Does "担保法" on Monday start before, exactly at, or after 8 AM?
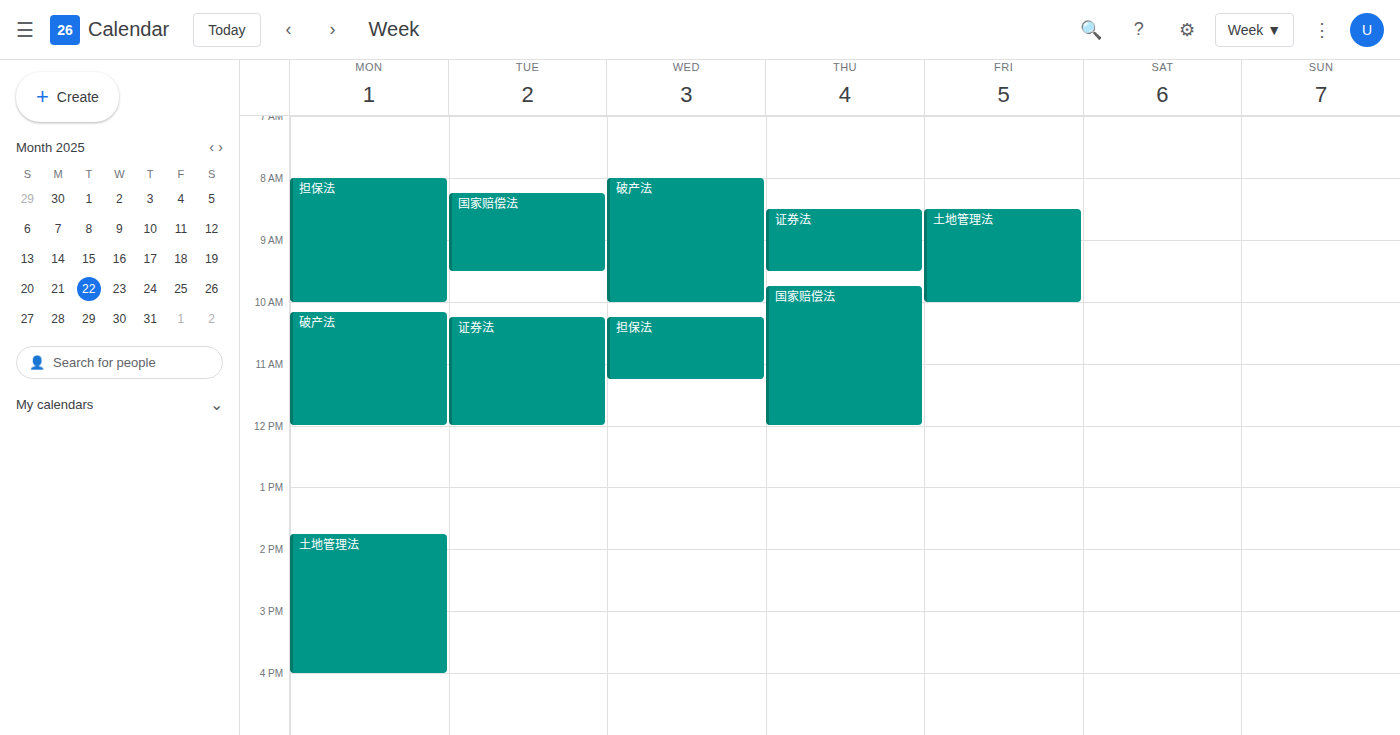
8:00 AM -- exactly at 8 AM, on the 8 AM line.